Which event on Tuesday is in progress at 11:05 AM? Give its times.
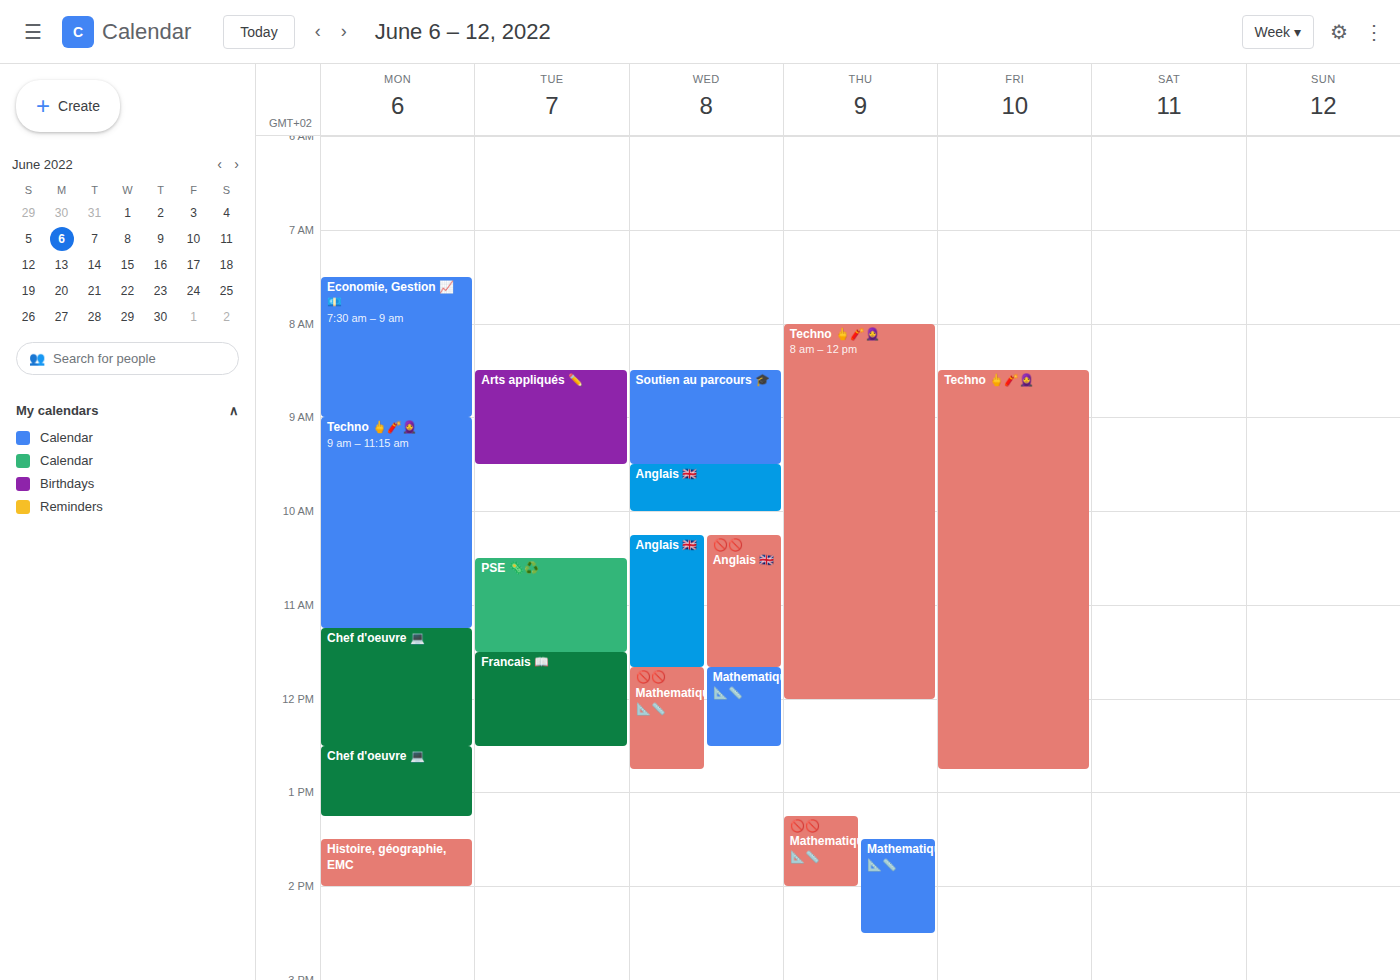
"PSE 🦠♻️", 10:30 AM to 11:30 AM